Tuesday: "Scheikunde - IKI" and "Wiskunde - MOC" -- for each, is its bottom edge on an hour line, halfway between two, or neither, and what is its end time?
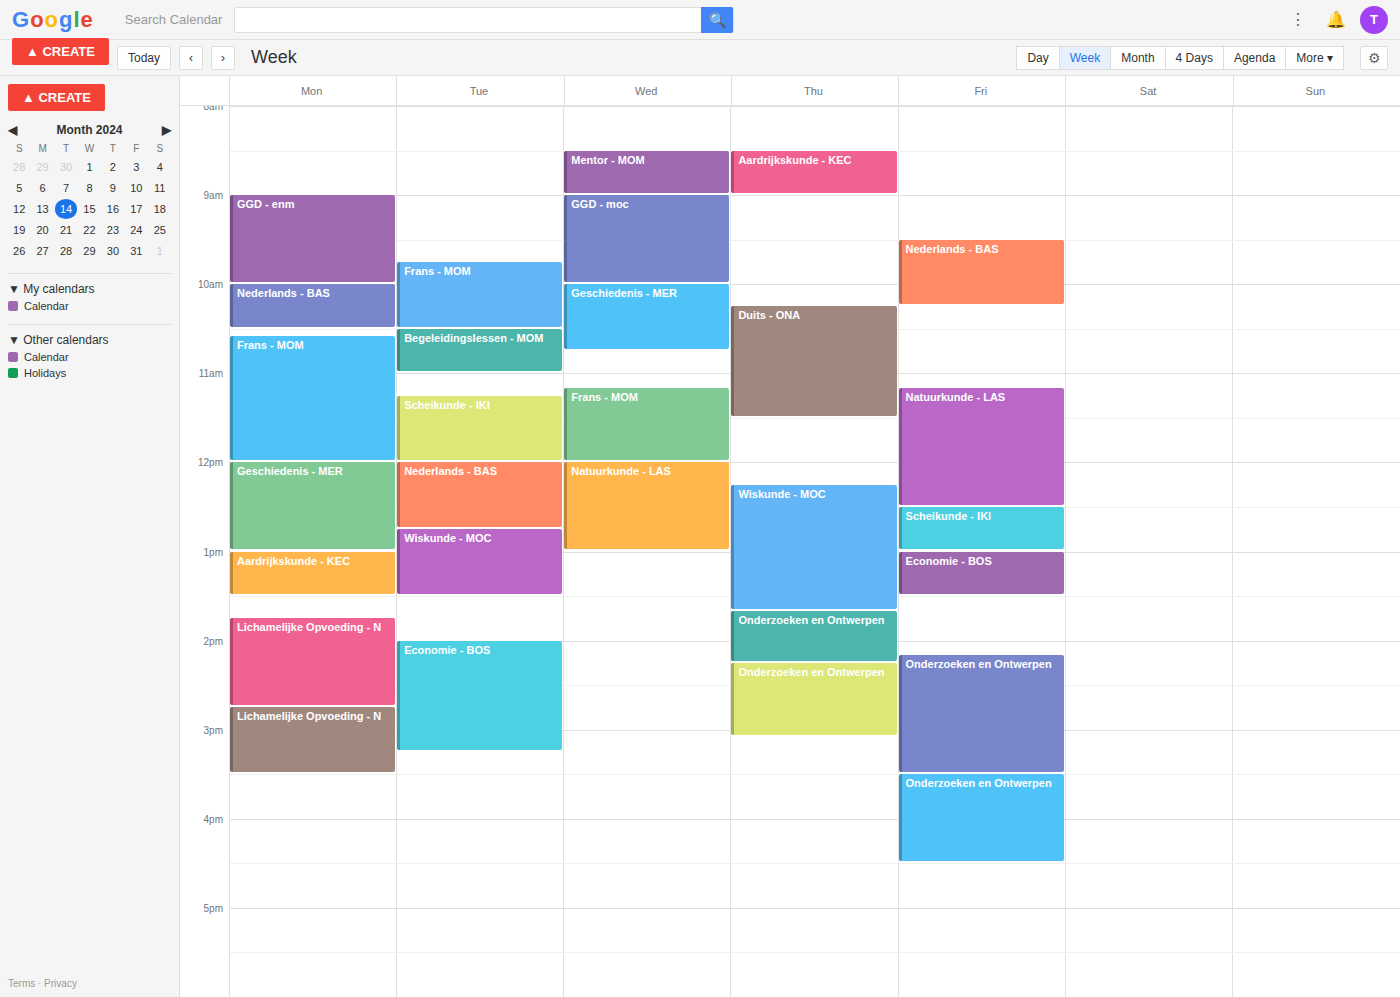
"Scheikunde - IKI": 12:00 PM, exactly on the 12 PM line. "Wiskunde - MOC": 1:30 PM, halfway between the 1 PM and 2 PM lines.